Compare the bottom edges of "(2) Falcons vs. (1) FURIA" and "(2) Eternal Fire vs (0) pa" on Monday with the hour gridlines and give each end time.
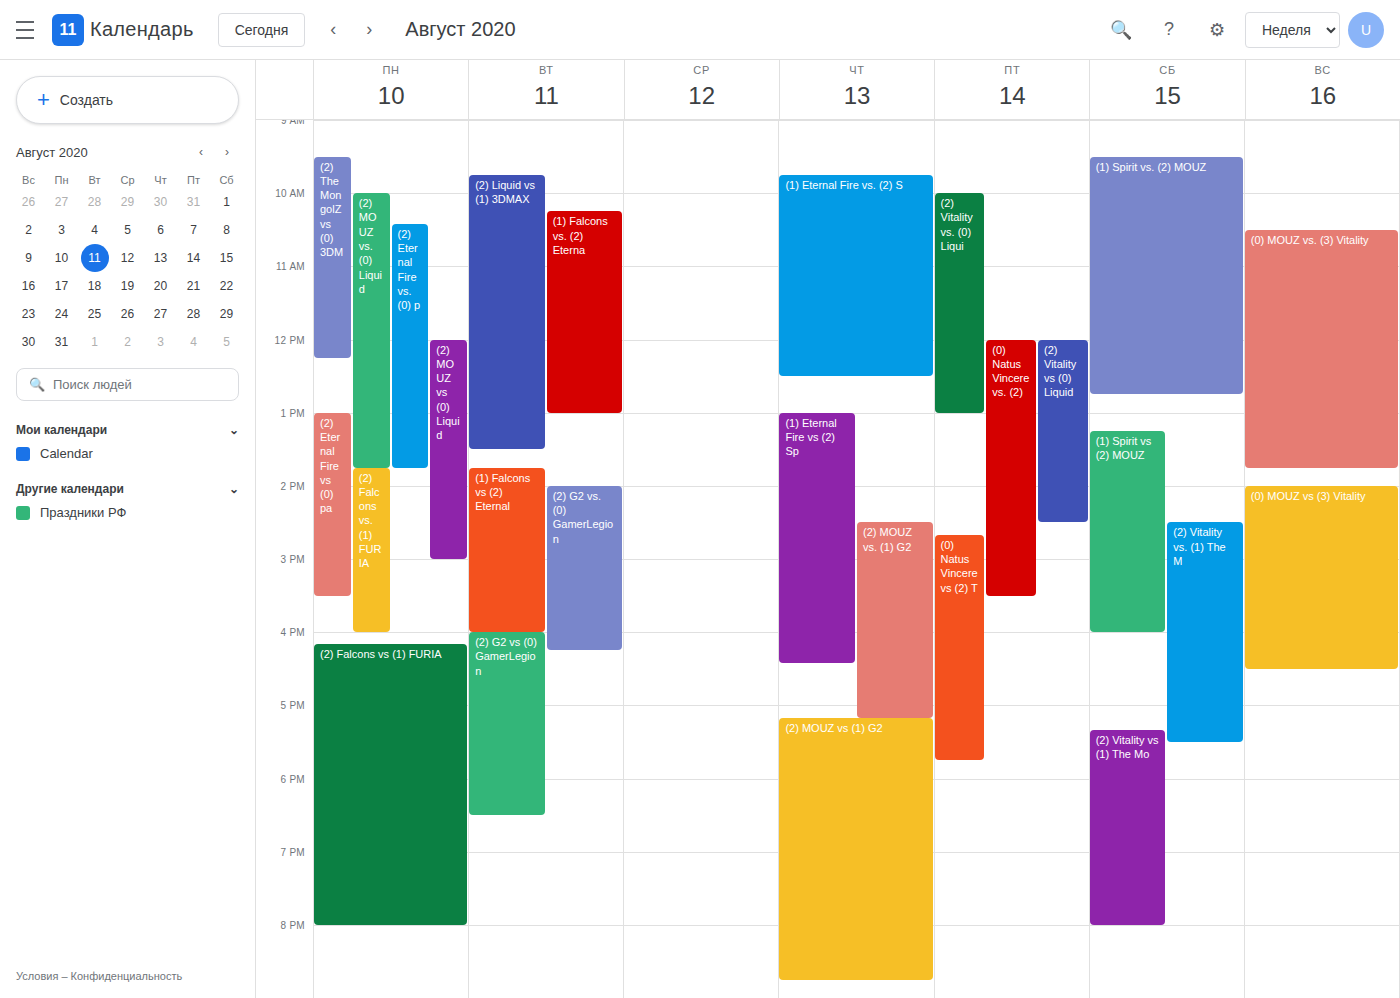
"(2) Falcons vs. (1) FURIA": 4:00 PM, exactly on the 4 PM line. "(2) Eternal Fire vs (0) pa": 3:30 PM, halfway between the 3 PM and 4 PM lines.